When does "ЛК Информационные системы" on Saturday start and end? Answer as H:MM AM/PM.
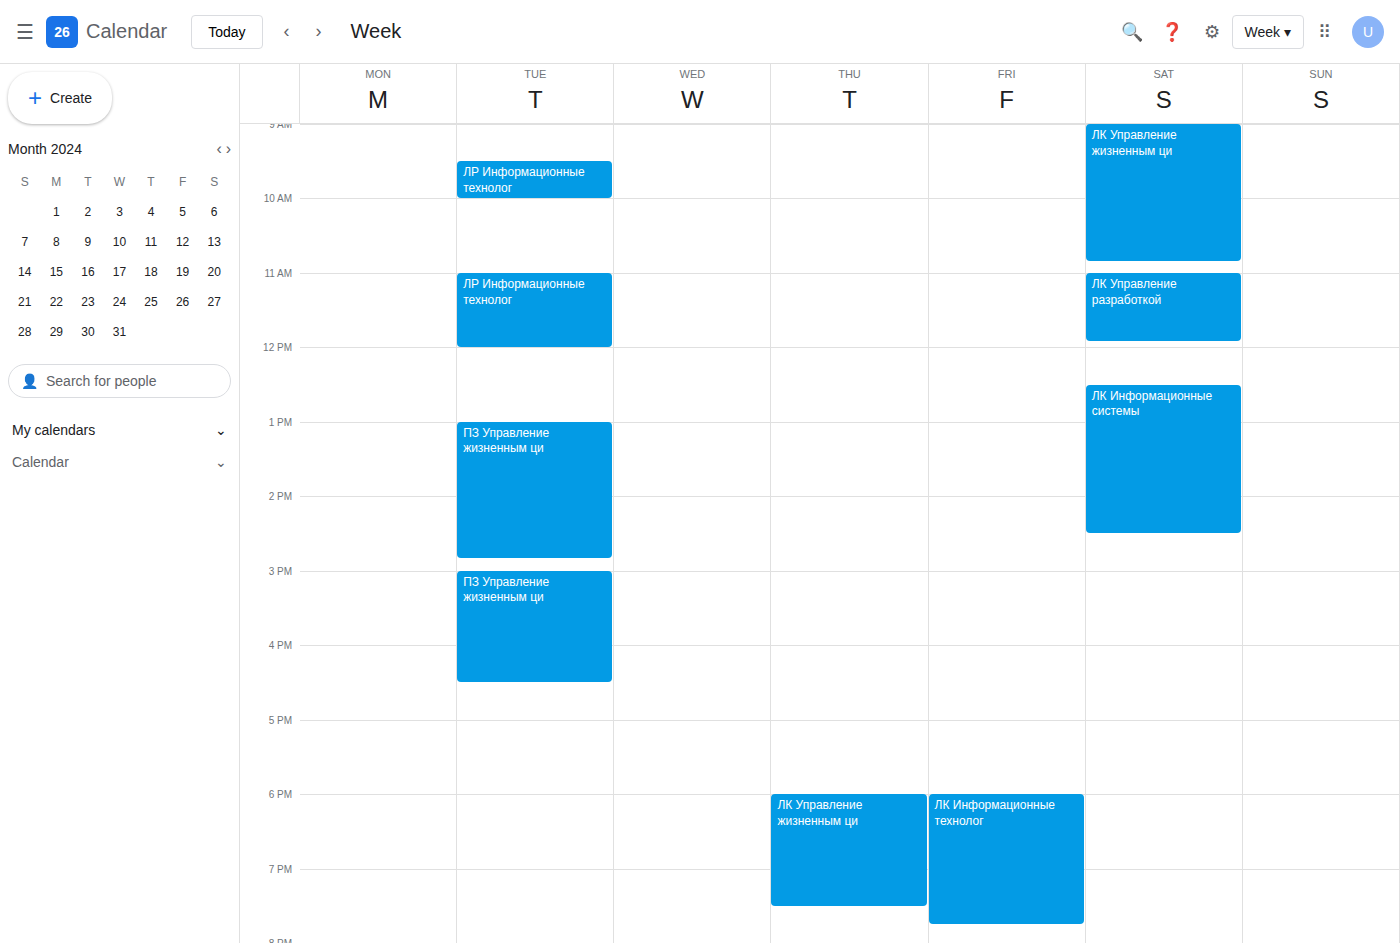
12:30 PM to 2:30 PM